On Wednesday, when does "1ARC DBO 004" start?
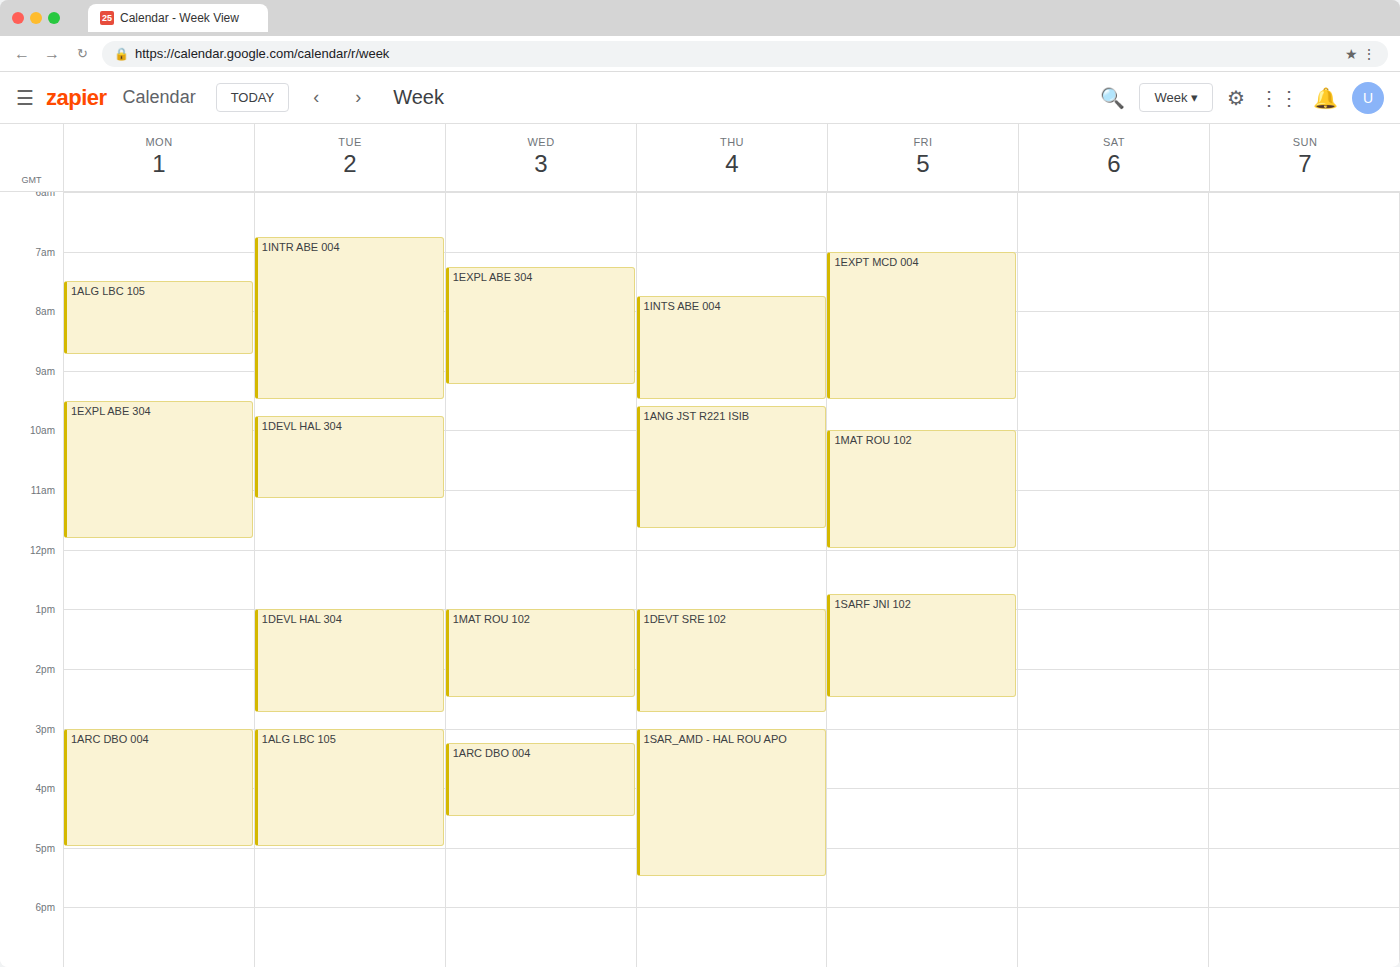
3:15 PM